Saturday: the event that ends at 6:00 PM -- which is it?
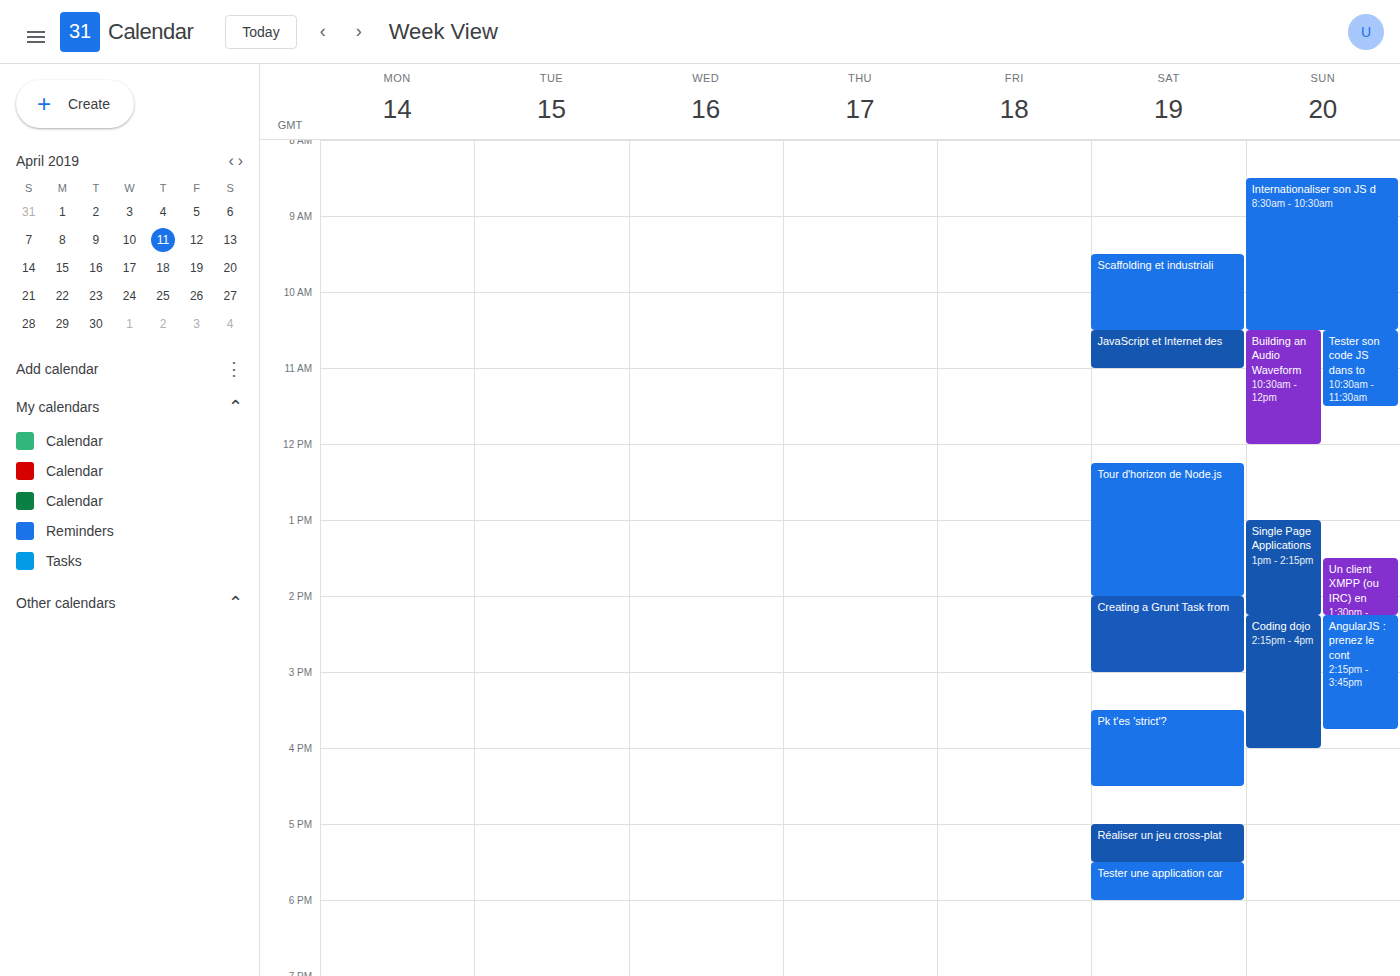
"Tester une application car"